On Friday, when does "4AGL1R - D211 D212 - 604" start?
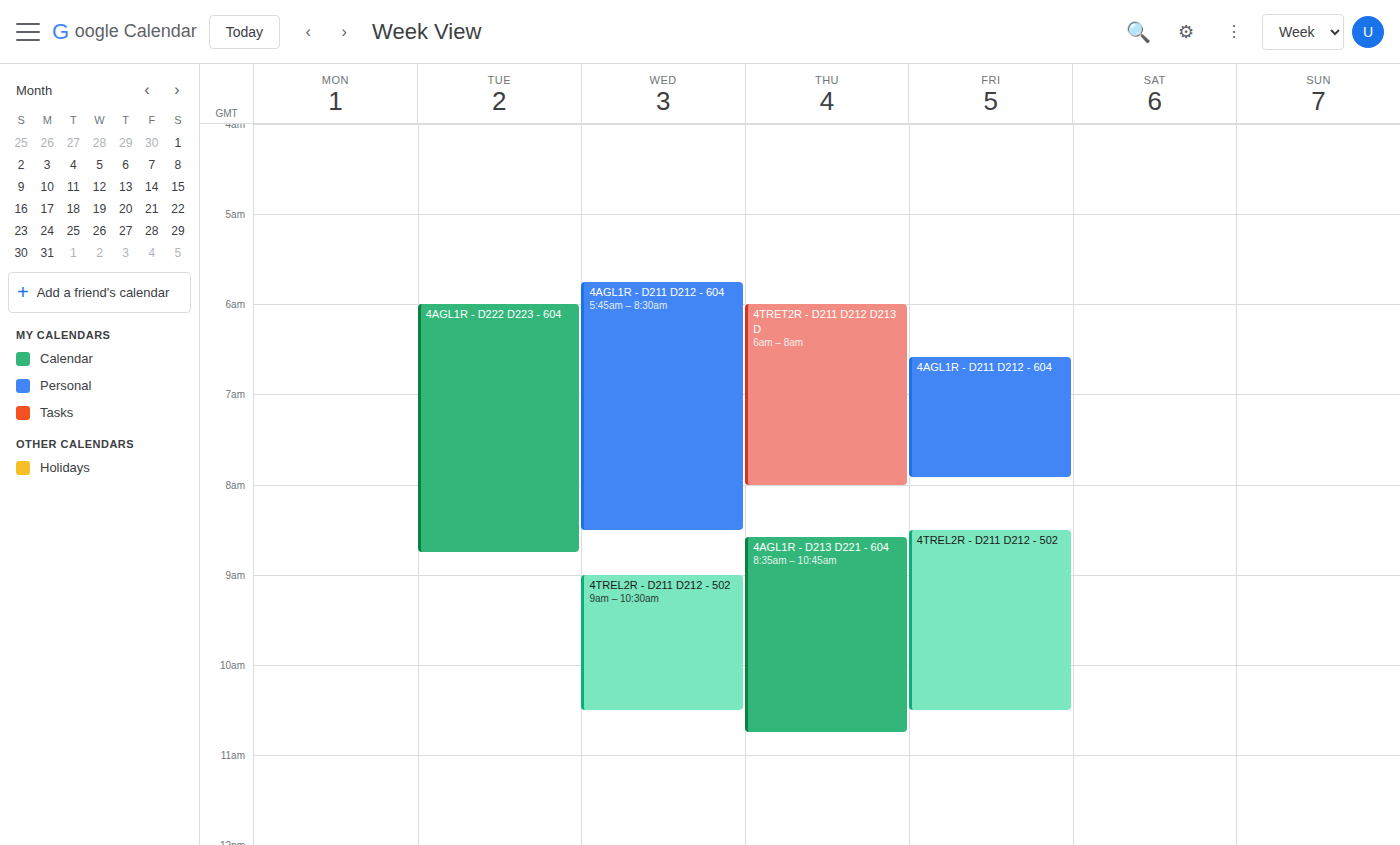
6:35 AM